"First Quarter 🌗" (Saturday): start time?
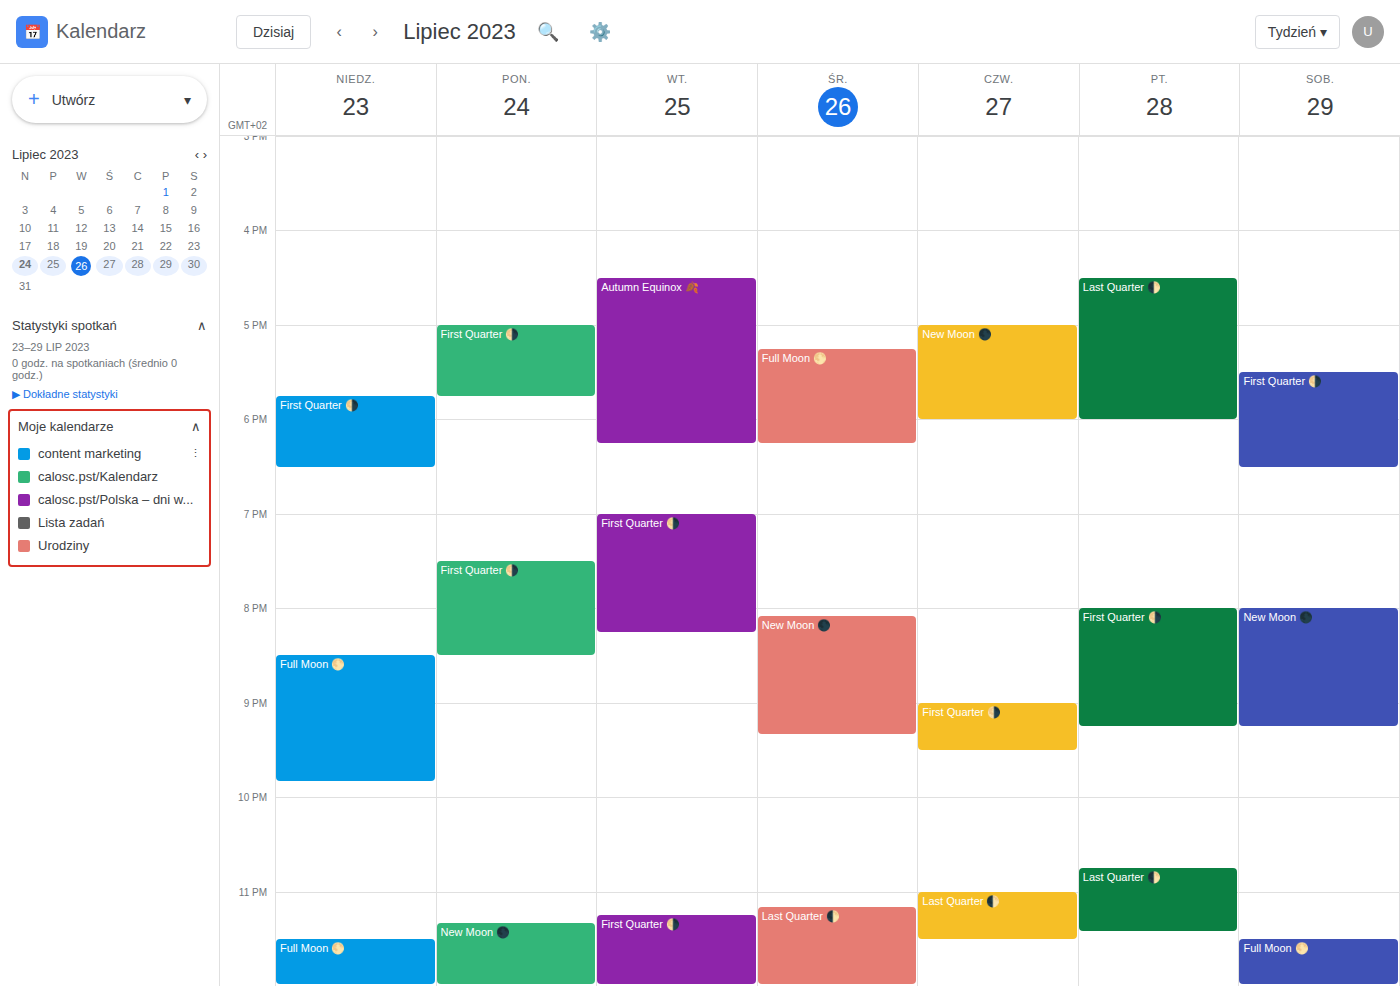
5:30 PM